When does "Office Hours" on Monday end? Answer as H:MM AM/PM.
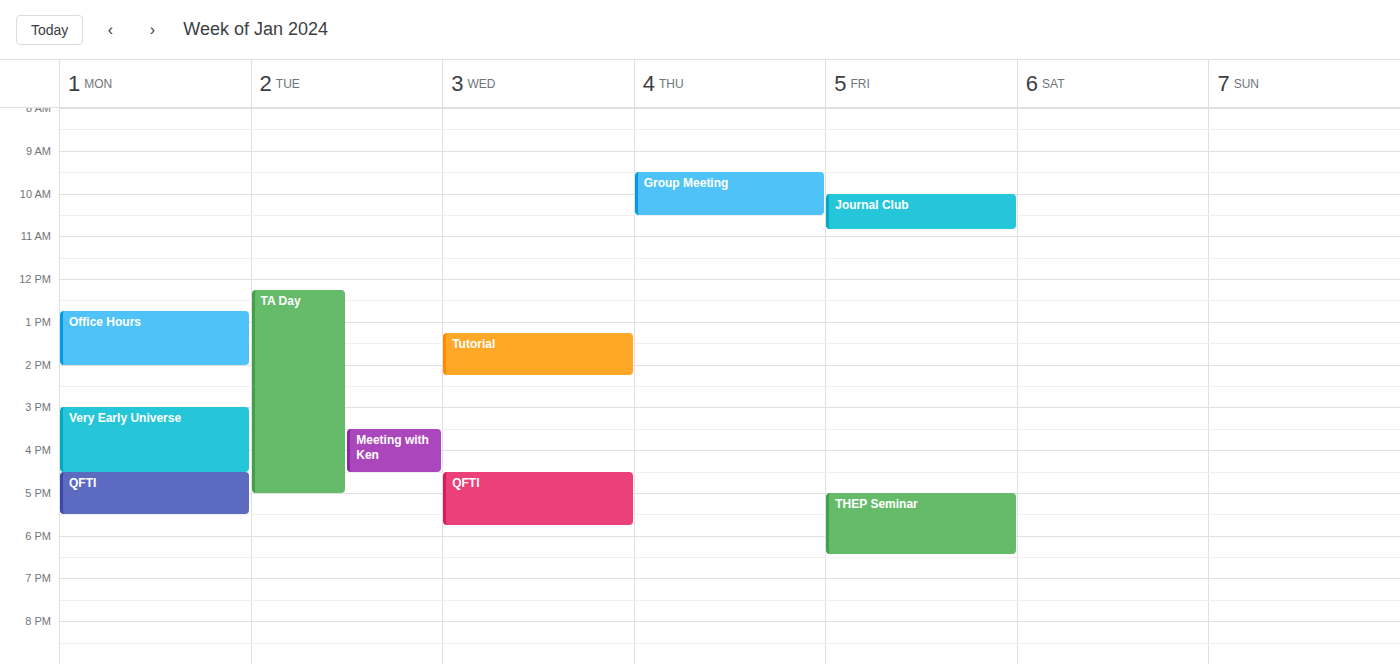
2:00 PM